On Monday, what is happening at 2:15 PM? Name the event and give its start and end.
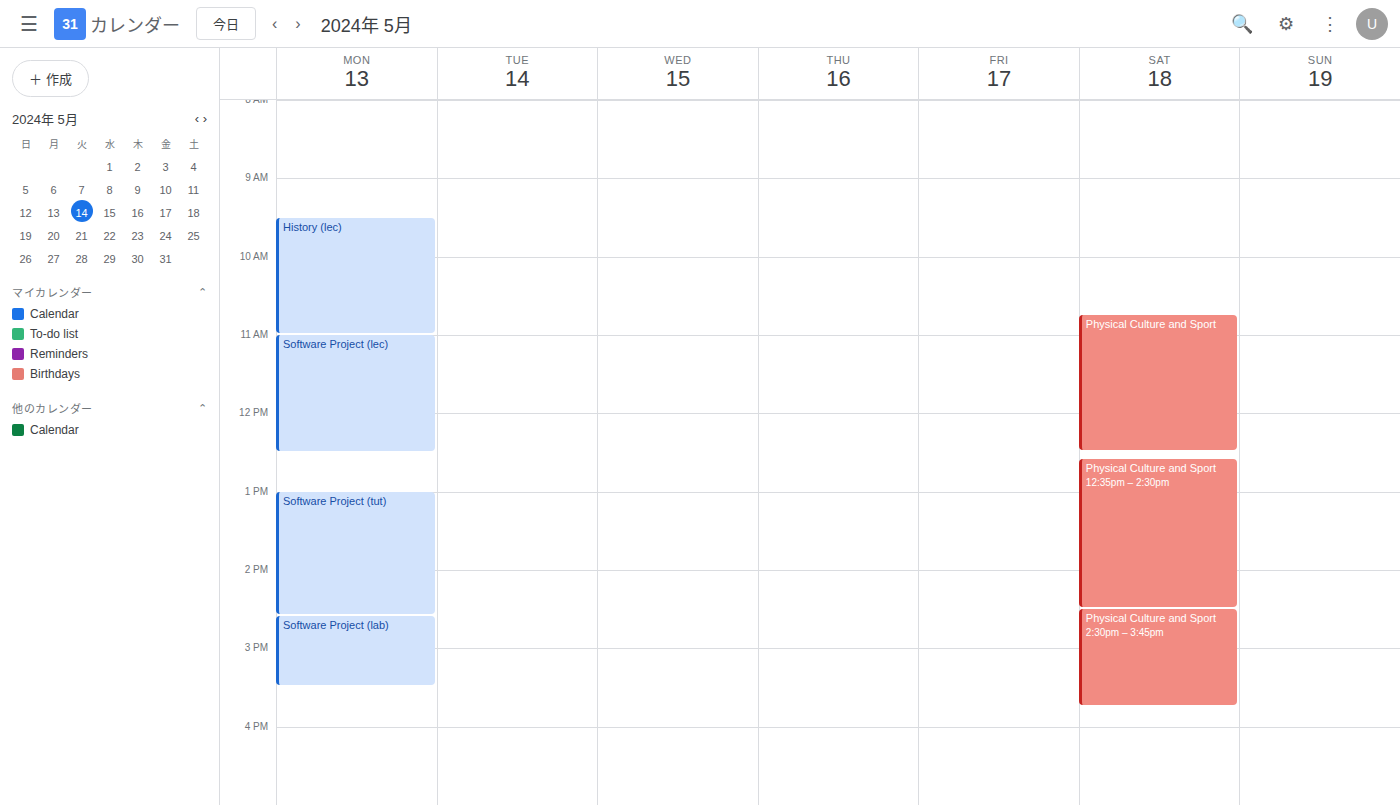
"Software Project (tut)", 1:00 PM to 2:35 PM